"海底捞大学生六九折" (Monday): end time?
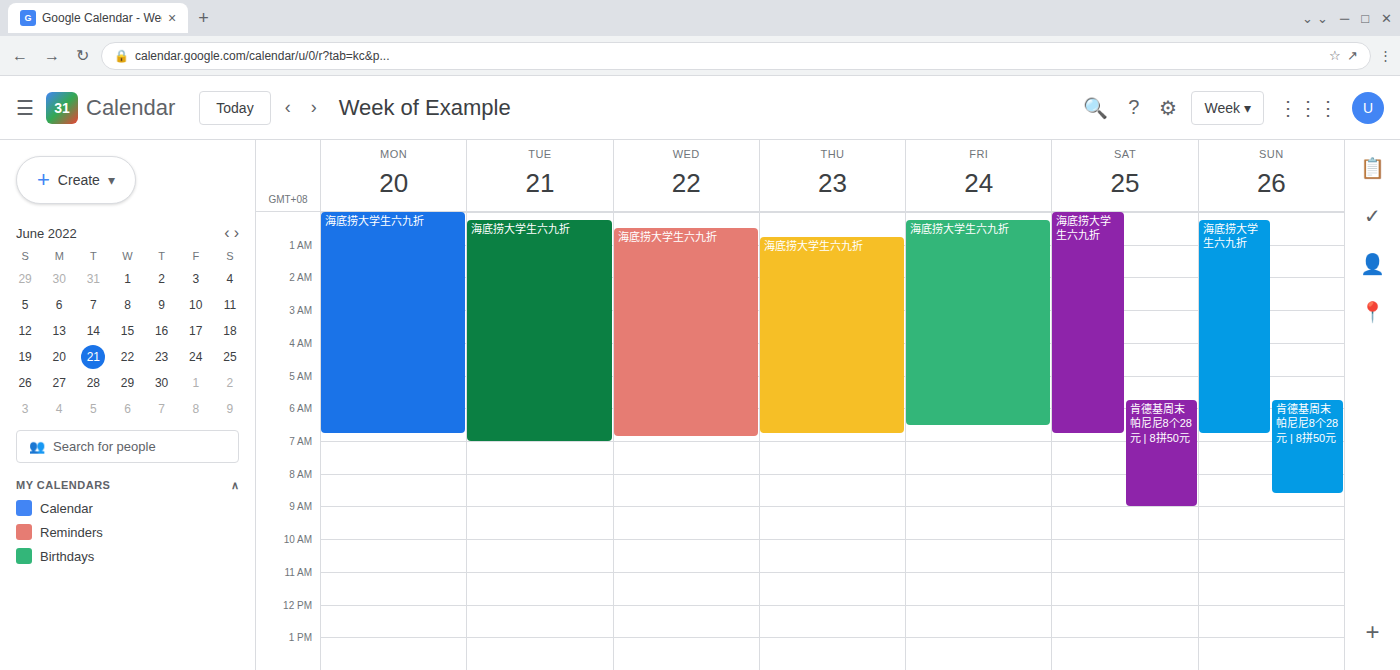
6:45 AM